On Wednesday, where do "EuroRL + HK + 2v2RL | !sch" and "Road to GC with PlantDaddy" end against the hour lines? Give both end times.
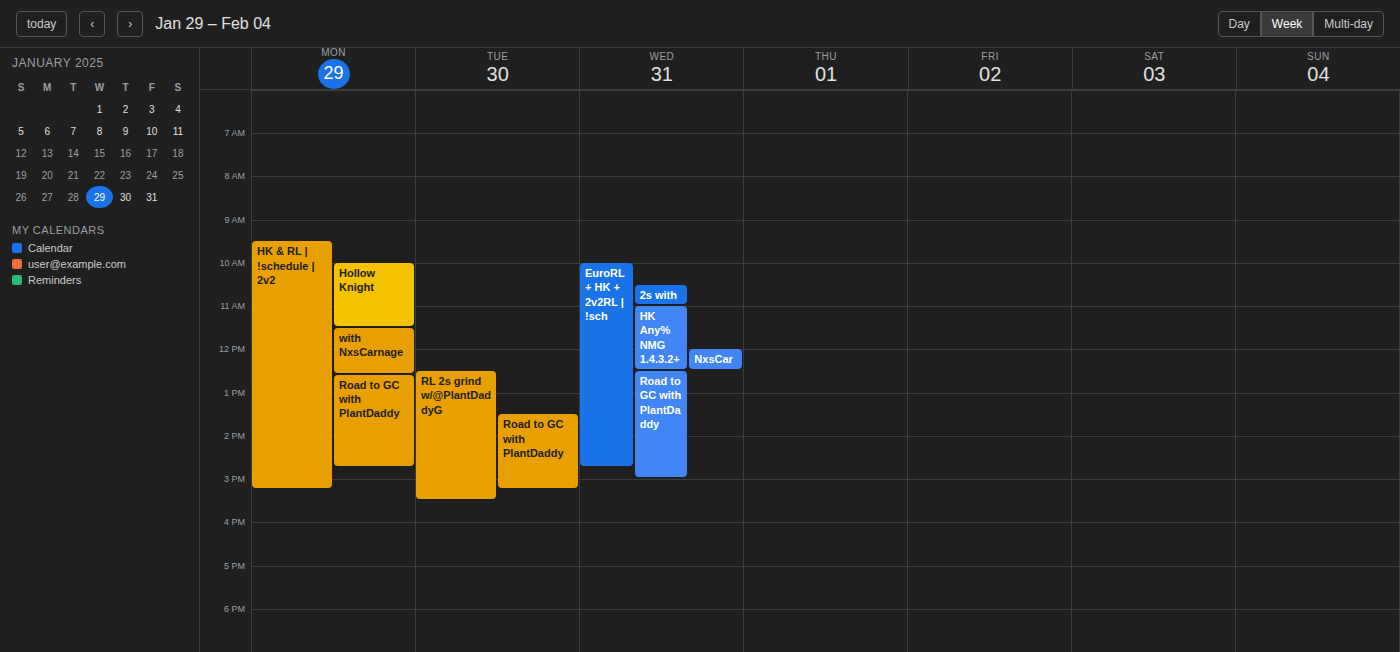
"EuroRL + HK + 2v2RL | !sch": 2:45 PM, neither: three quarters of the way from the 2 PM line to the 3 PM line. "Road to GC with PlantDaddy": 3:00 PM, exactly on the 3 PM line.